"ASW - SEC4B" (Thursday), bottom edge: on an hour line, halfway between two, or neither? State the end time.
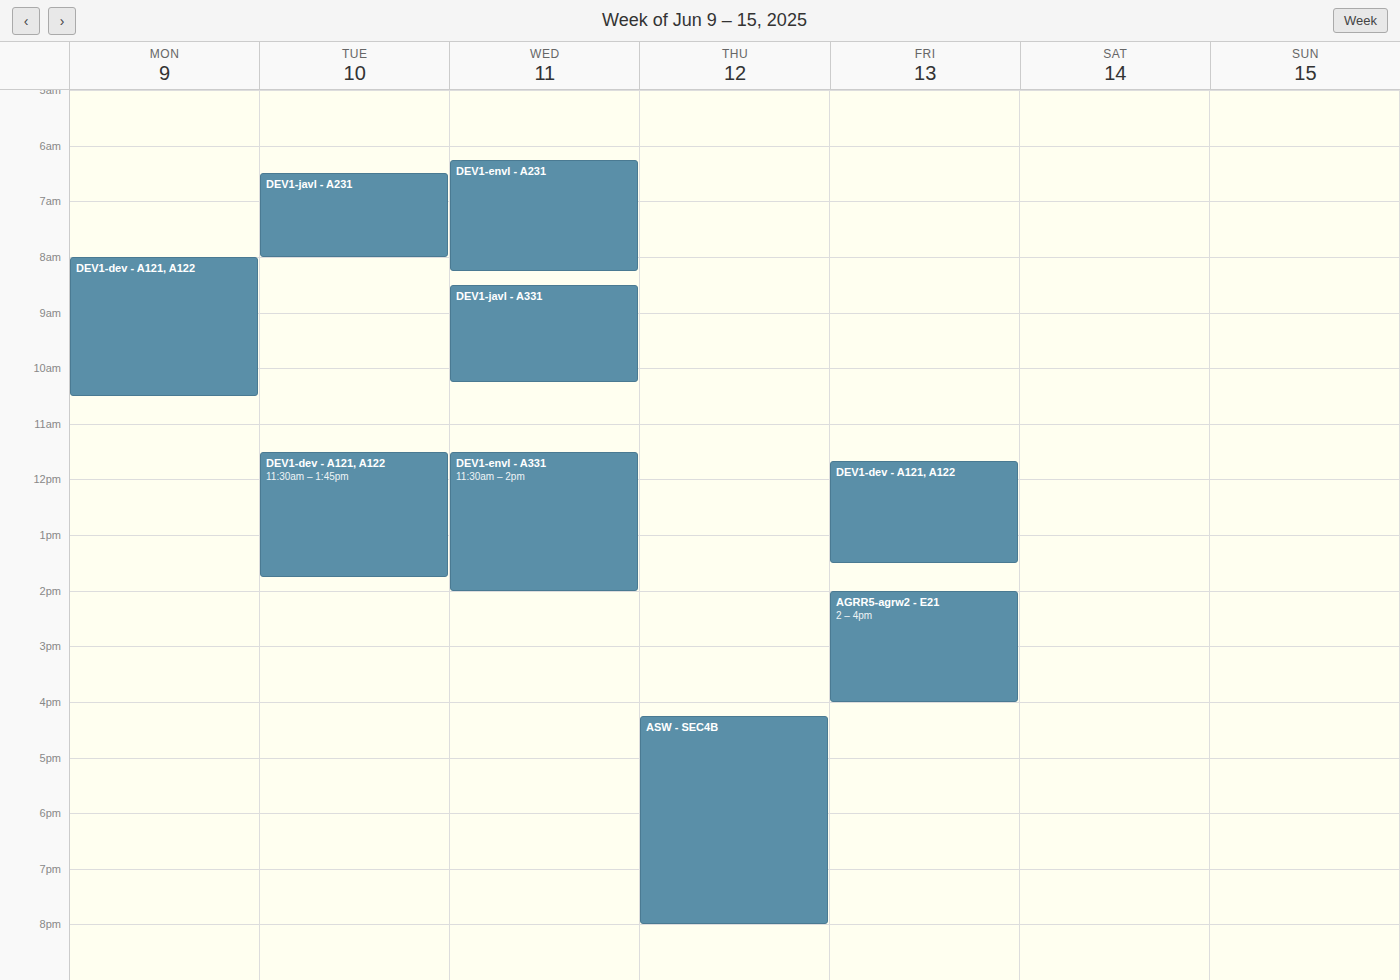
8:00 PM -- exactly on the 8 PM line.